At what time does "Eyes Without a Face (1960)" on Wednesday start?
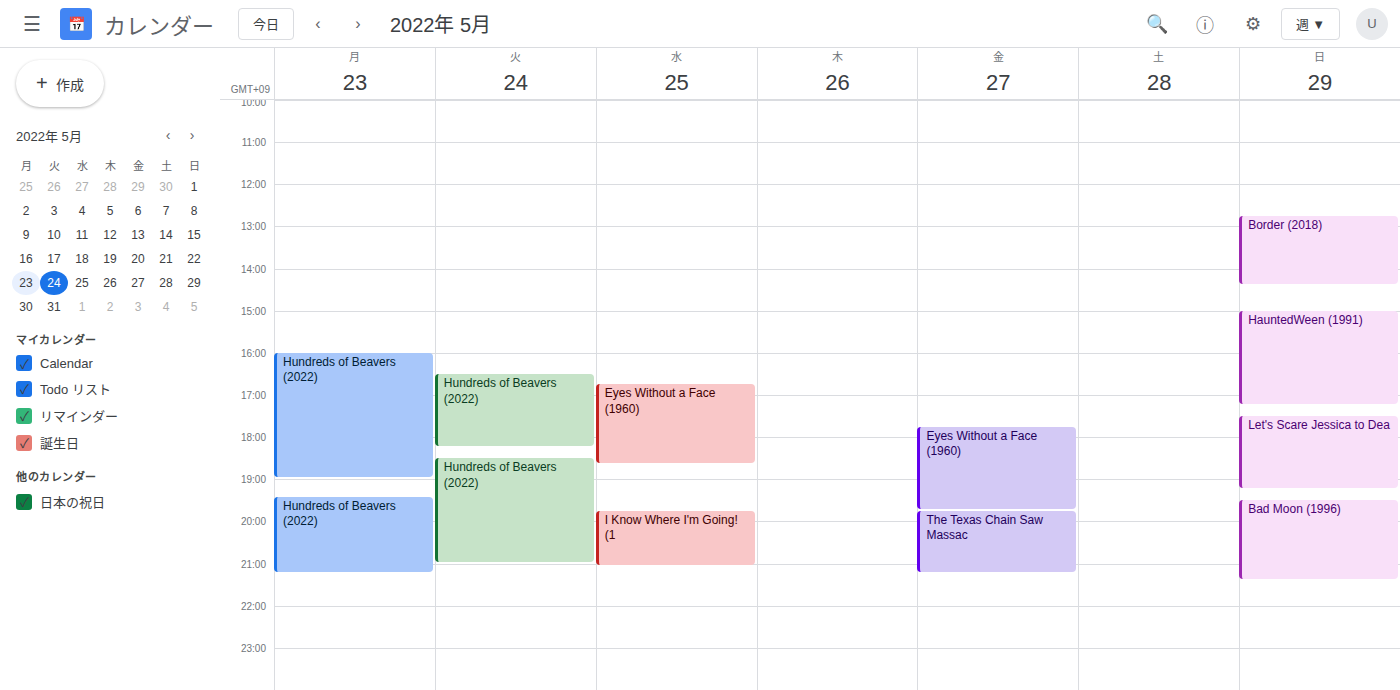
16:45